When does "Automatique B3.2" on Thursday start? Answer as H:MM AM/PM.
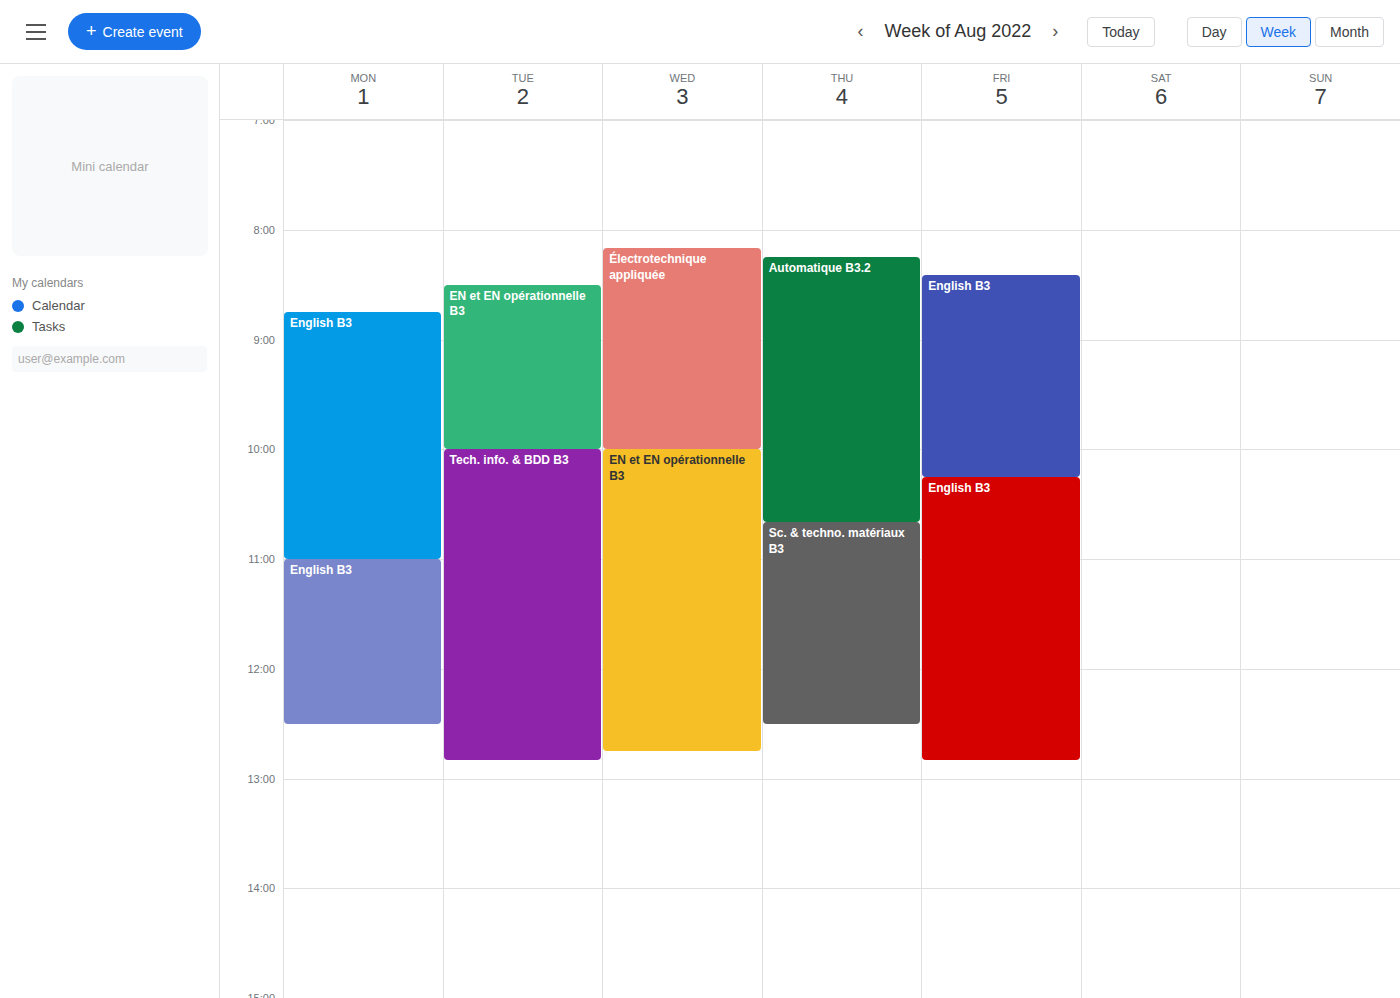
8:15 AM